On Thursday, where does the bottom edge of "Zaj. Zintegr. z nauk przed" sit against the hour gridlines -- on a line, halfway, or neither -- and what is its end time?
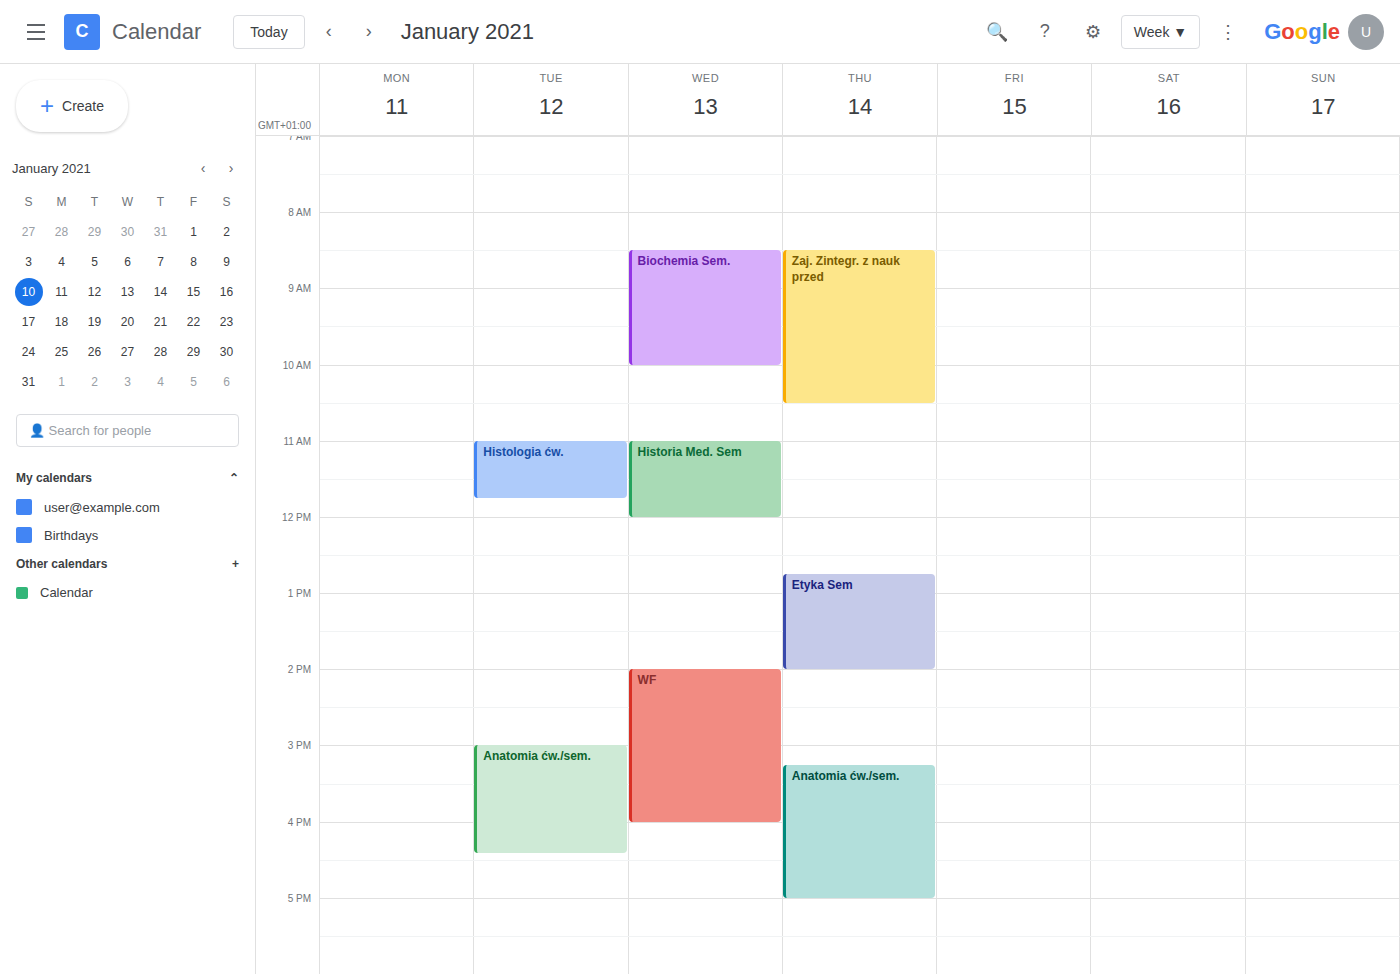
10:30 -- halfway between the 10:00 and 11:00 lines.